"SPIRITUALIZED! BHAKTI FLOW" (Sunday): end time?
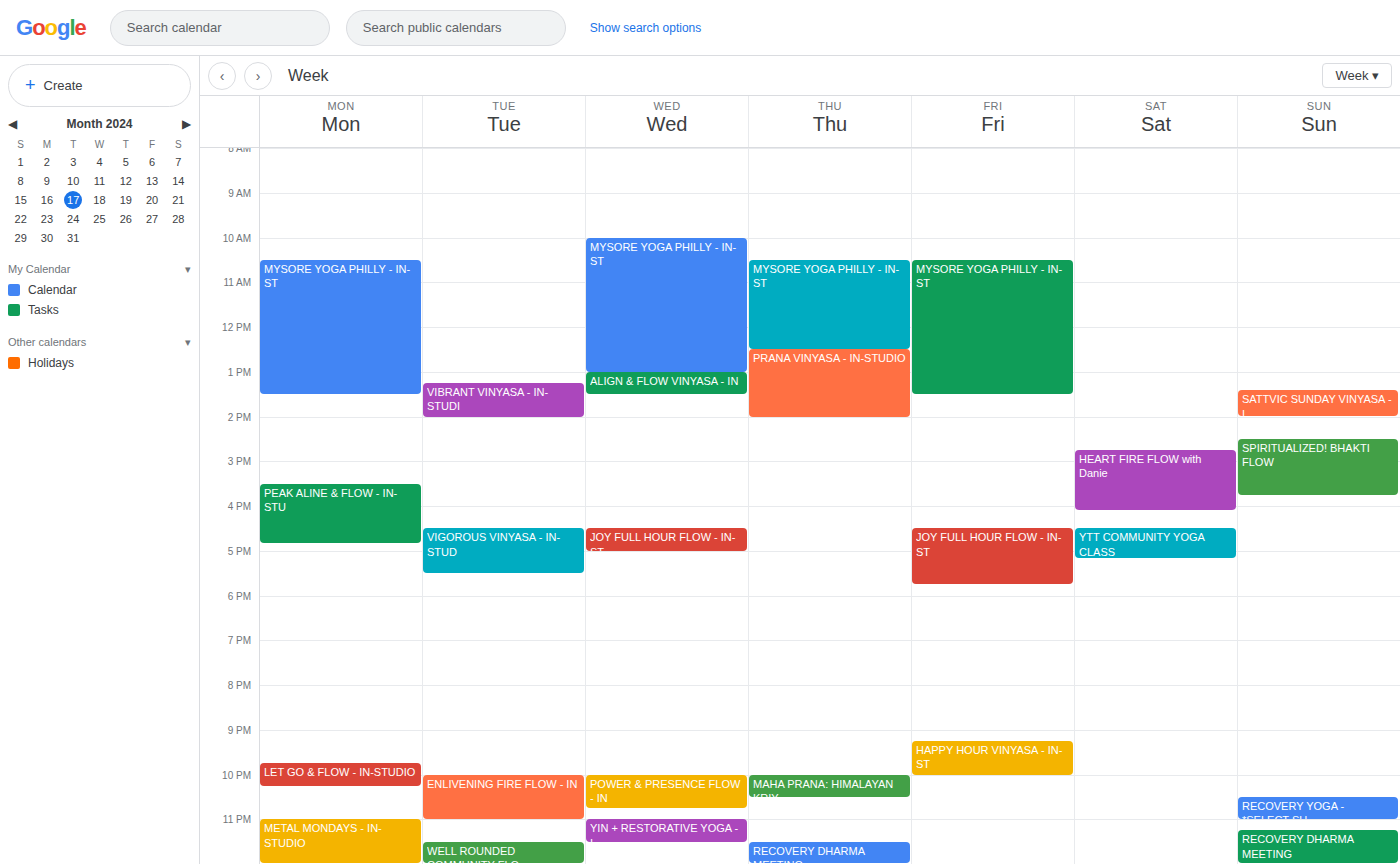
3:45 PM